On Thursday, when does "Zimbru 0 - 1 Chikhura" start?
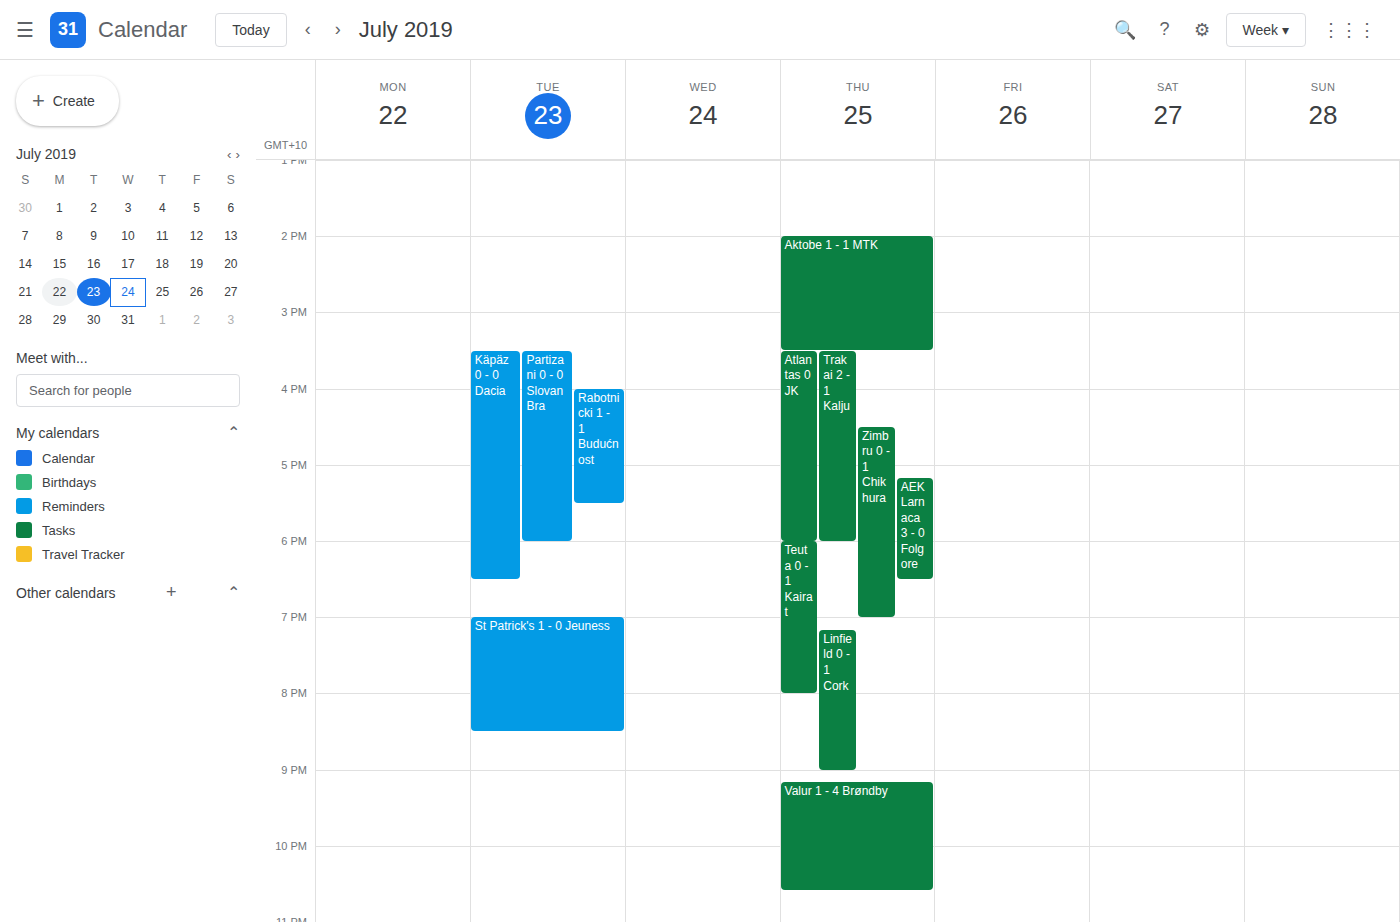
4:30 PM